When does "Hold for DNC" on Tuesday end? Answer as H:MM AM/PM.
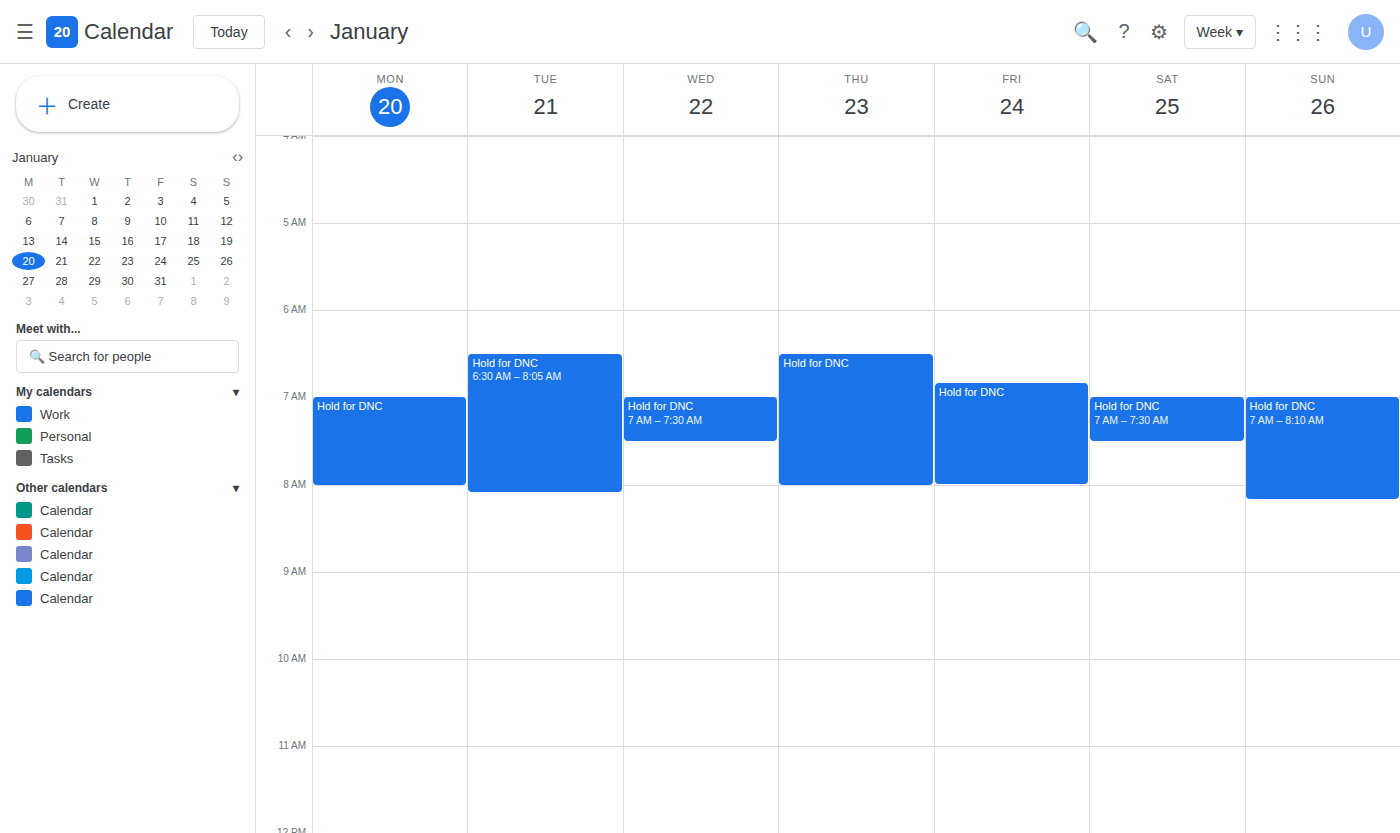
8:05 AM